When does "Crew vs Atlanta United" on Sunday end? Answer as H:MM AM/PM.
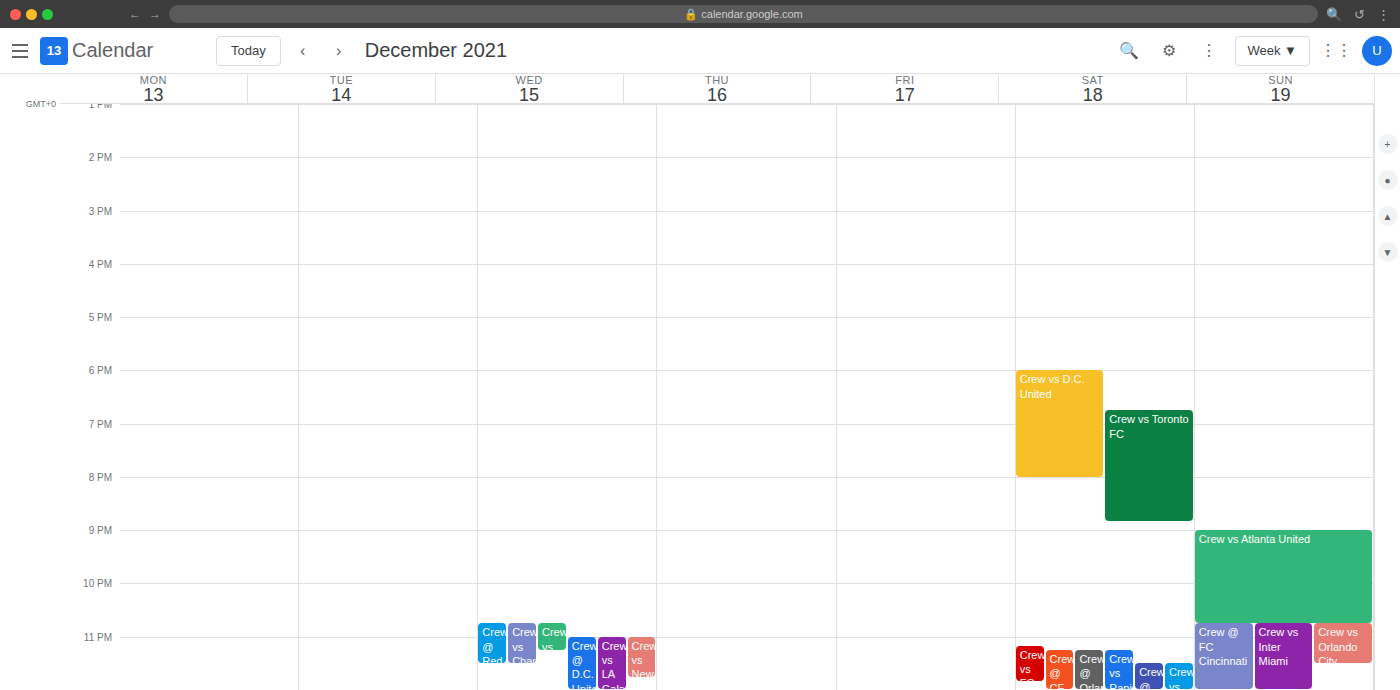
10:45 PM